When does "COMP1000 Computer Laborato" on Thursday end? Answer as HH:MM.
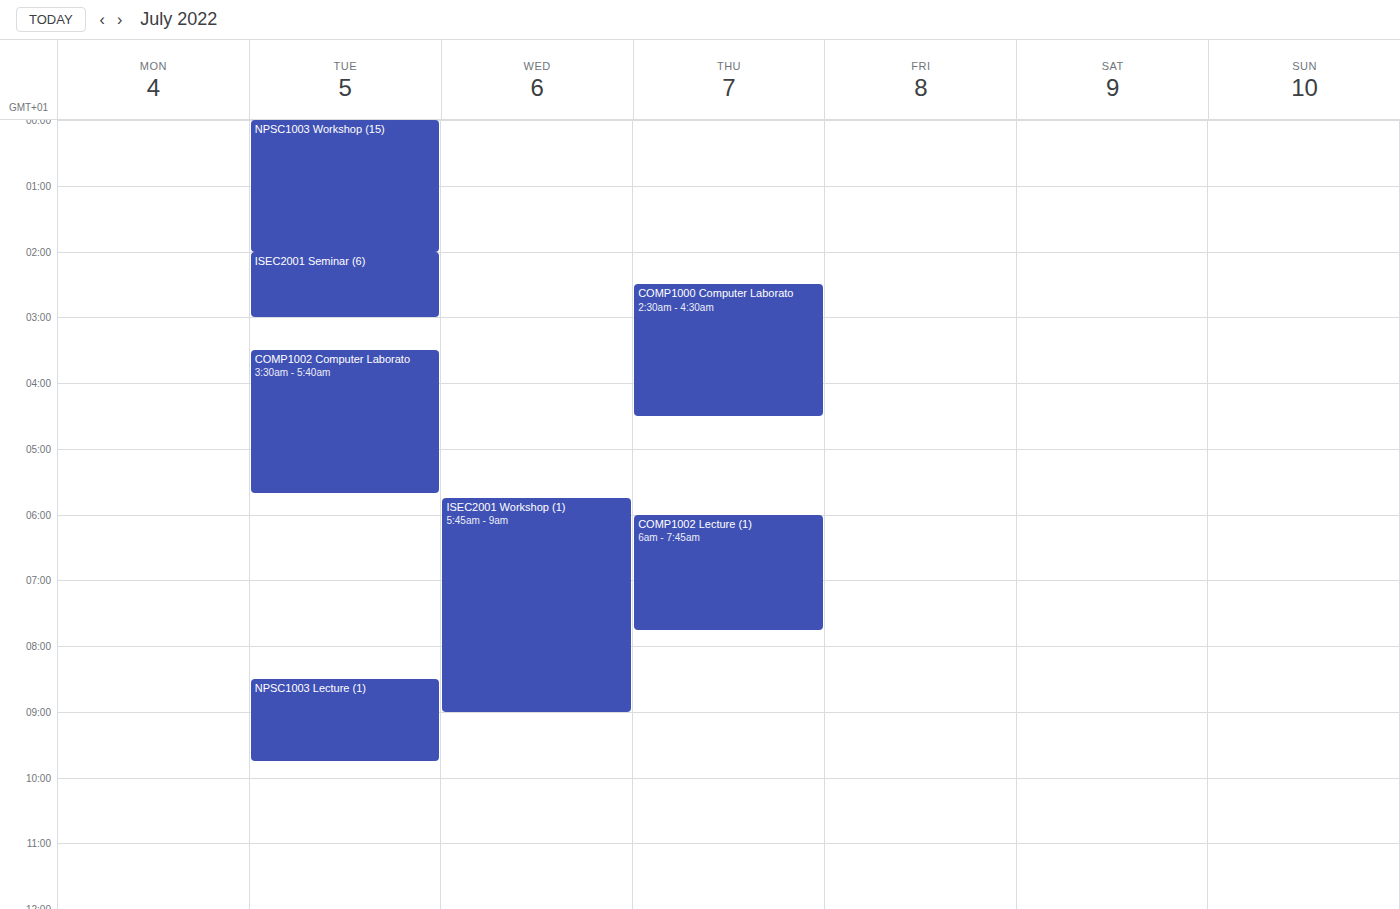
04:30